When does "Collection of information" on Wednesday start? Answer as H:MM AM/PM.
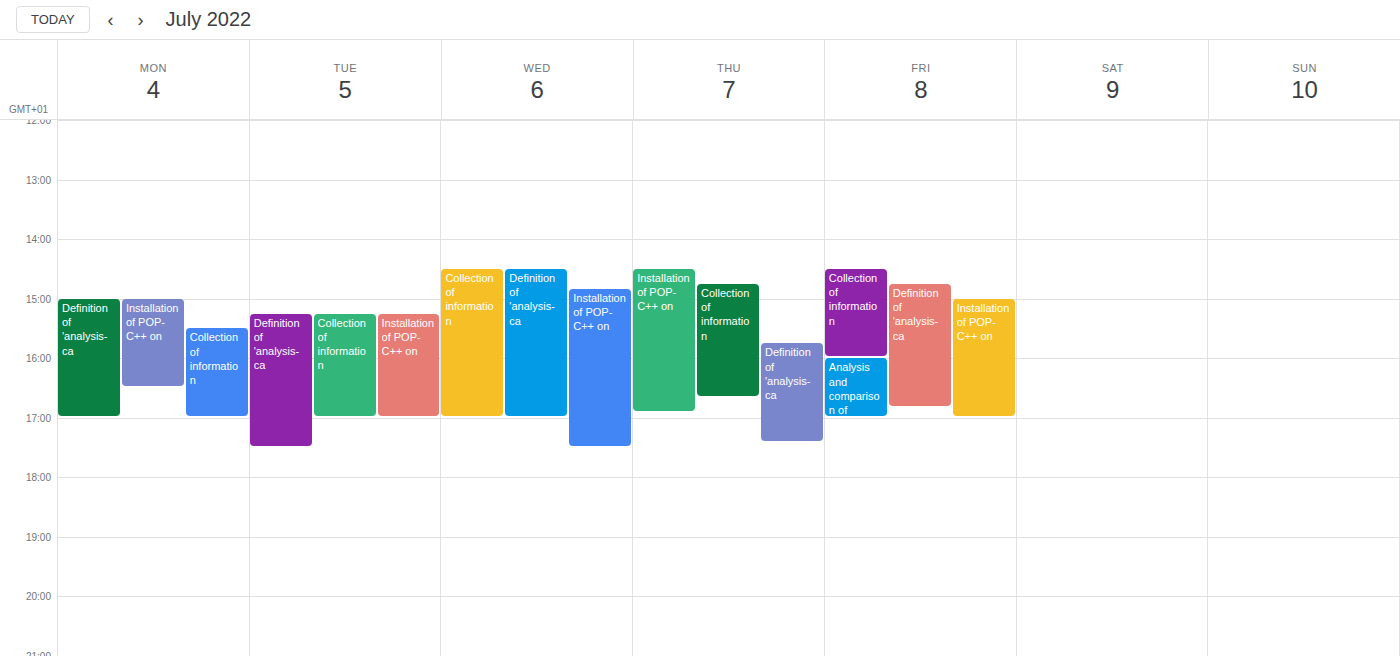
2:30 PM